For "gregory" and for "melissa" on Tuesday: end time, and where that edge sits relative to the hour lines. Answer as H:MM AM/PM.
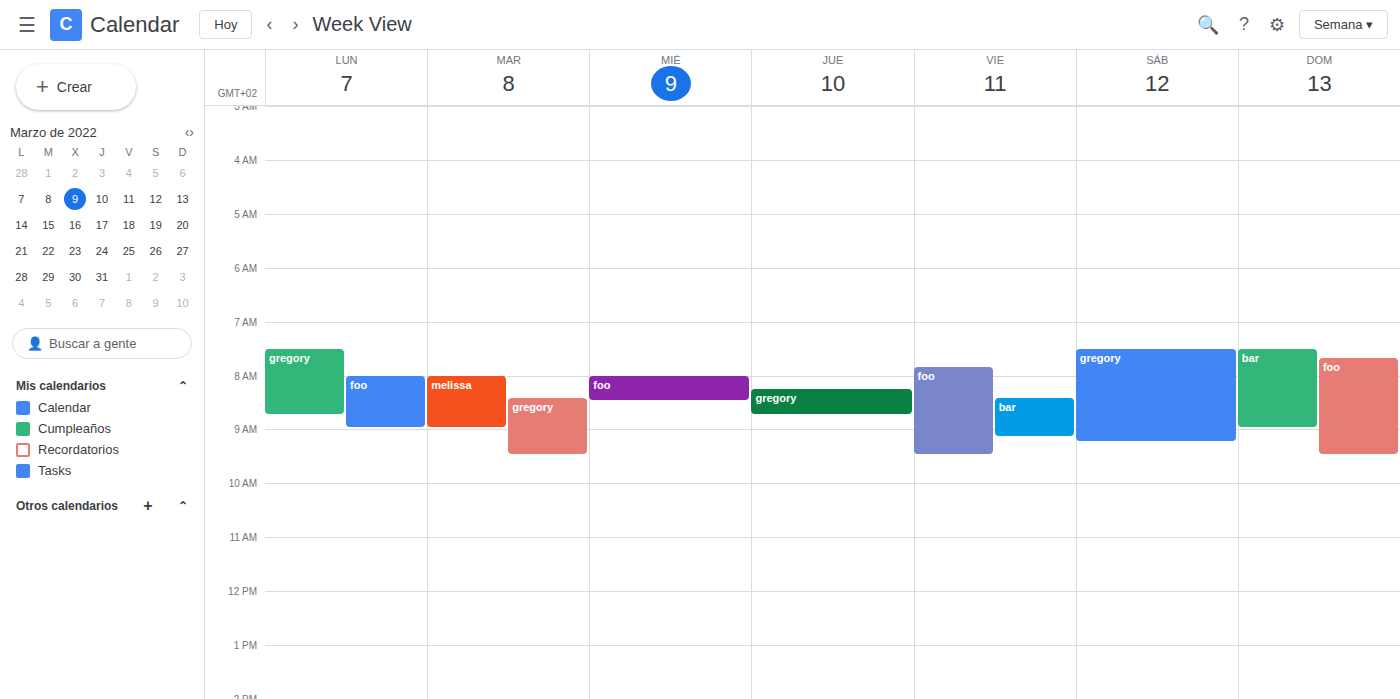
"gregory": 9:30 AM, halfway between the 9 AM and 10 AM lines. "melissa": 9:00 AM, exactly on the 9 AM line.